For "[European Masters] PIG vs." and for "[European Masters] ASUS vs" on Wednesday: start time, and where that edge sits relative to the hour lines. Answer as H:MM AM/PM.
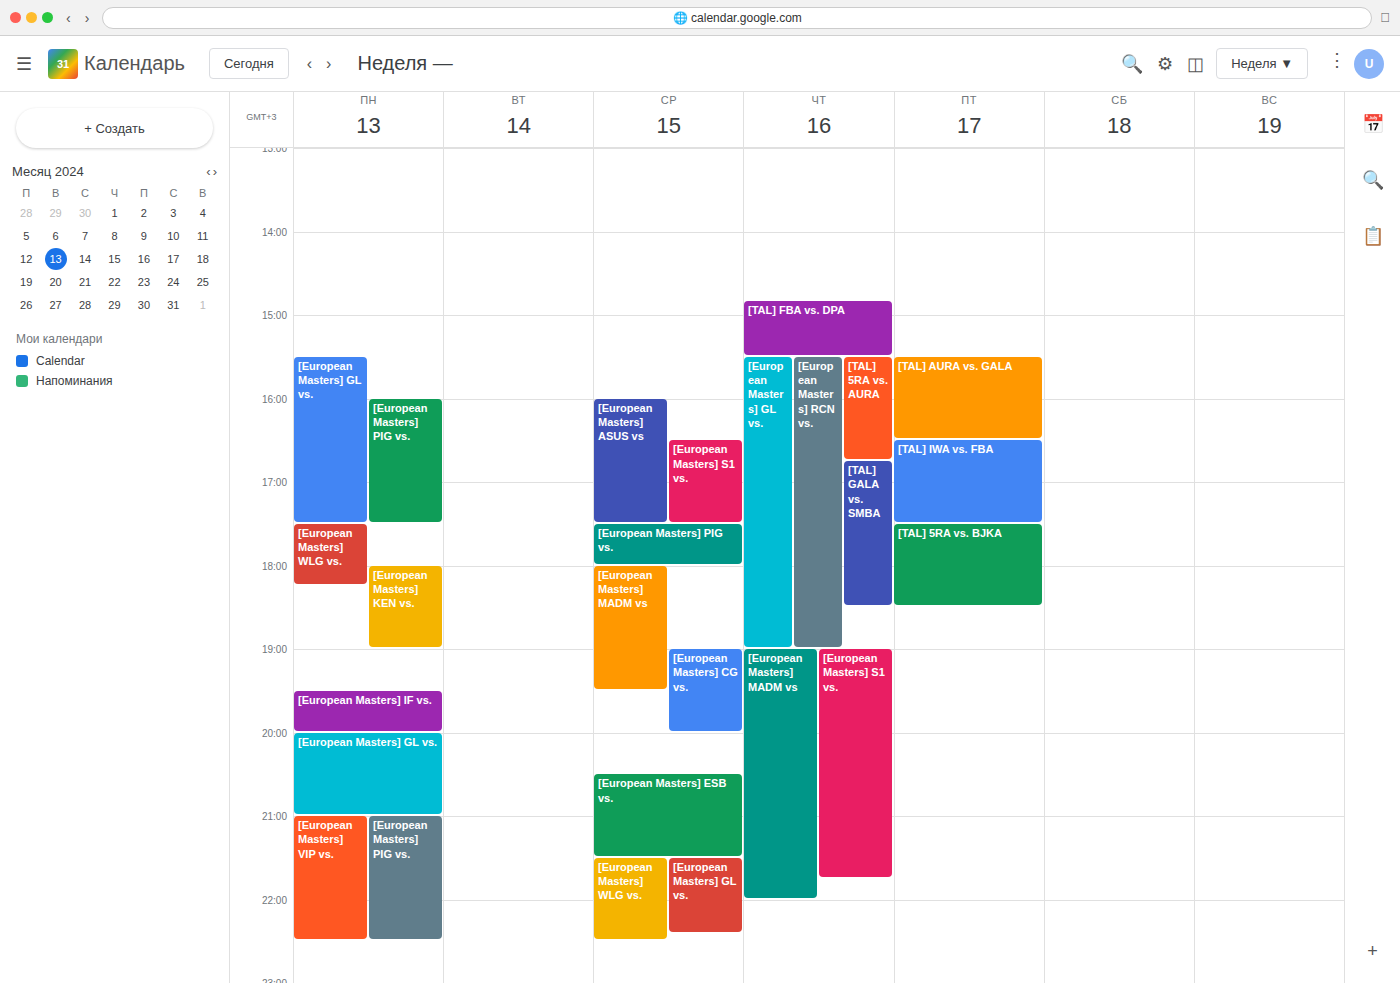
"[European Masters] PIG vs.": 5:30 PM, halfway between the 5 PM and 6 PM lines. "[European Masters] ASUS vs": 4:00 PM, exactly on the 4 PM line.